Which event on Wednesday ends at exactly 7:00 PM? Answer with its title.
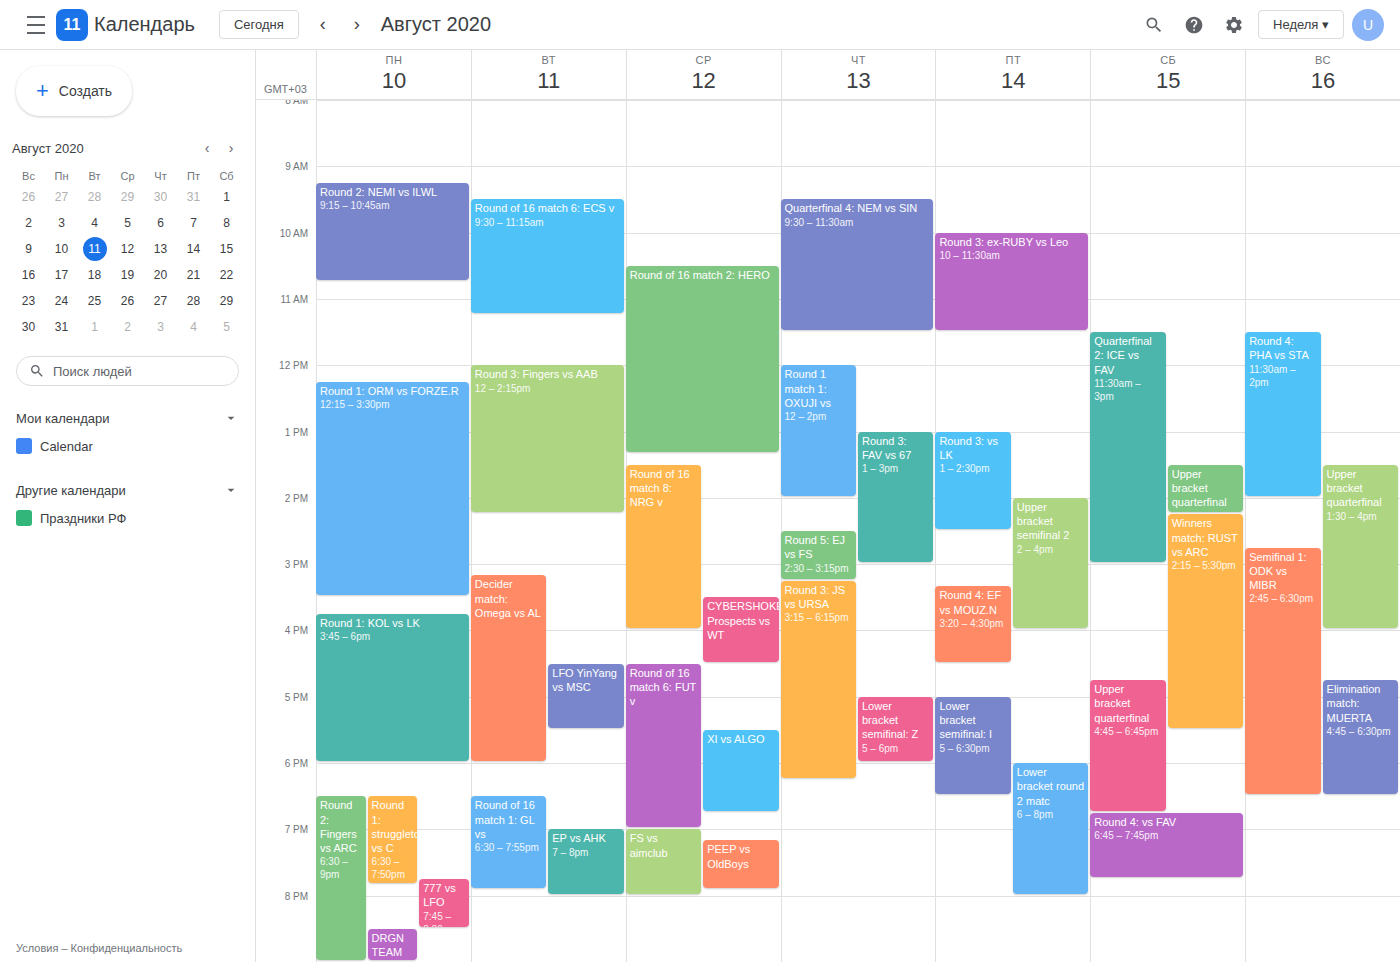
"Round of 16 match 6: FUT v"